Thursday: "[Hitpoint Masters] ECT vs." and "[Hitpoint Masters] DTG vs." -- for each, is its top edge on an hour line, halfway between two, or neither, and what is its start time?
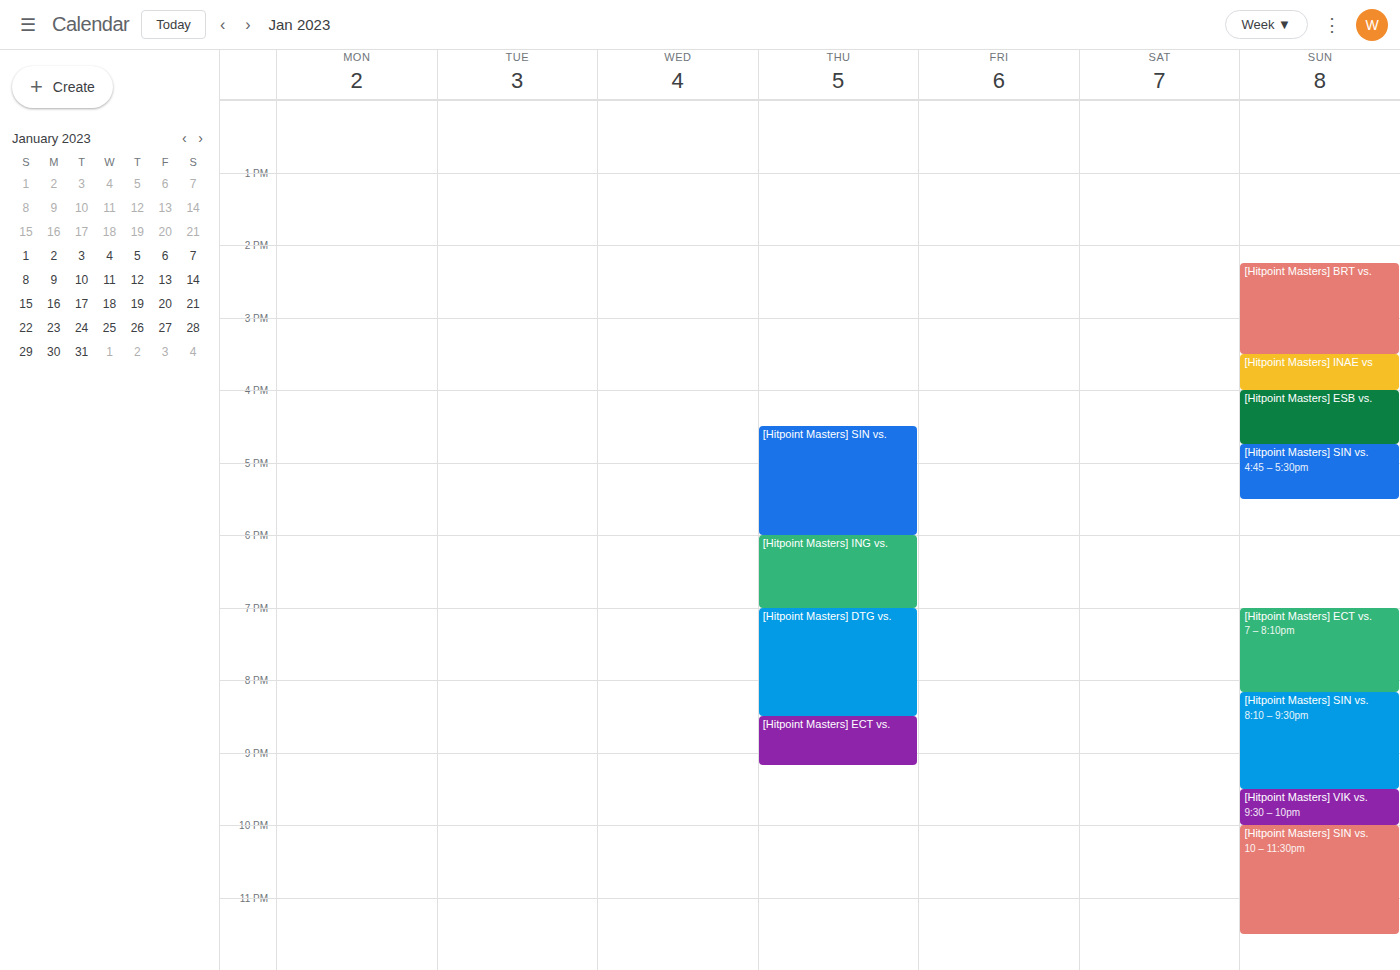
"[Hitpoint Masters] ECT vs.": 8:30 PM, halfway between the 8 PM and 9 PM lines. "[Hitpoint Masters] DTG vs.": 7:00 PM, exactly on the 7 PM line.